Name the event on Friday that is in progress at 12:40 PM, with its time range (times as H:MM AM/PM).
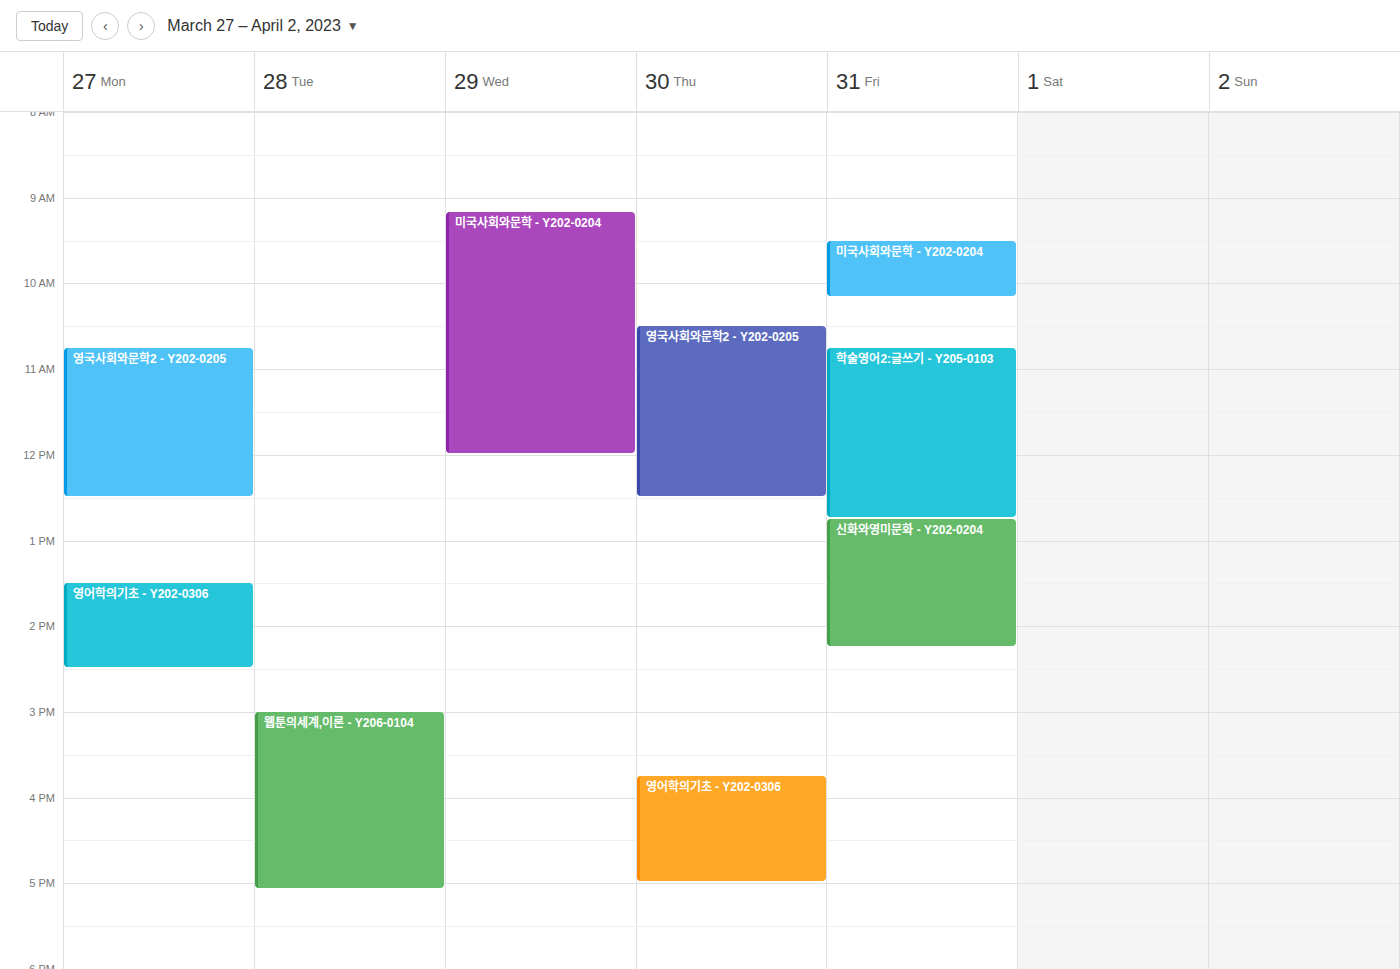
"학술영어2:글쓰기 - Y205-0103", 10:45 AM to 12:45 PM